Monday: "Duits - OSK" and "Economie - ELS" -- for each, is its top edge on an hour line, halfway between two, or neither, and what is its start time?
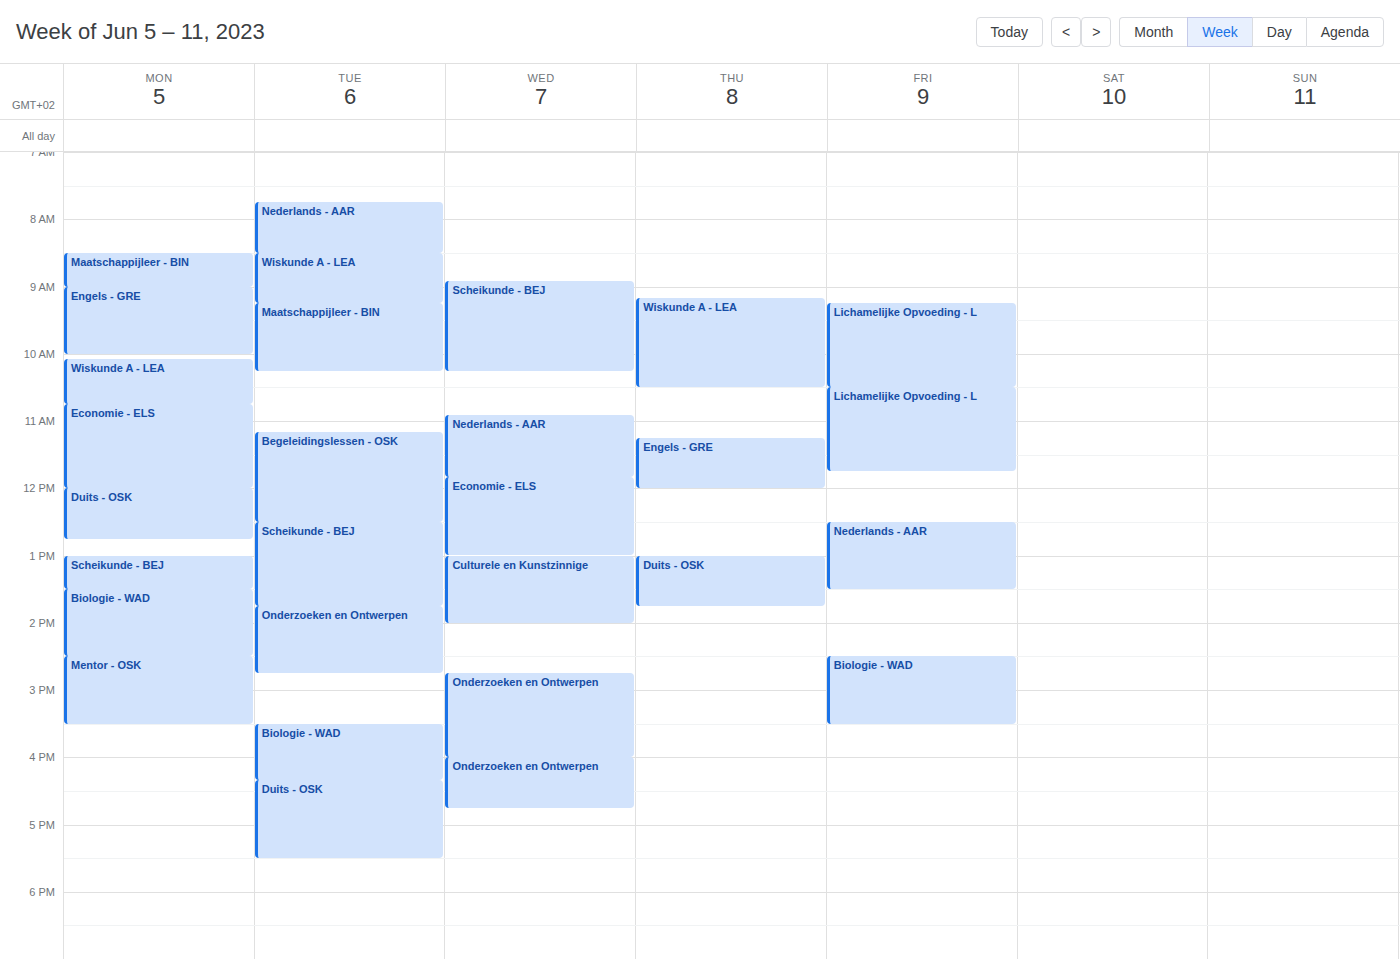
"Duits - OSK": 12:00 PM, exactly on the 12 PM line. "Economie - ELS": 10:45 AM, neither: three quarters of the way from the 10 AM line to the 11 AM line.